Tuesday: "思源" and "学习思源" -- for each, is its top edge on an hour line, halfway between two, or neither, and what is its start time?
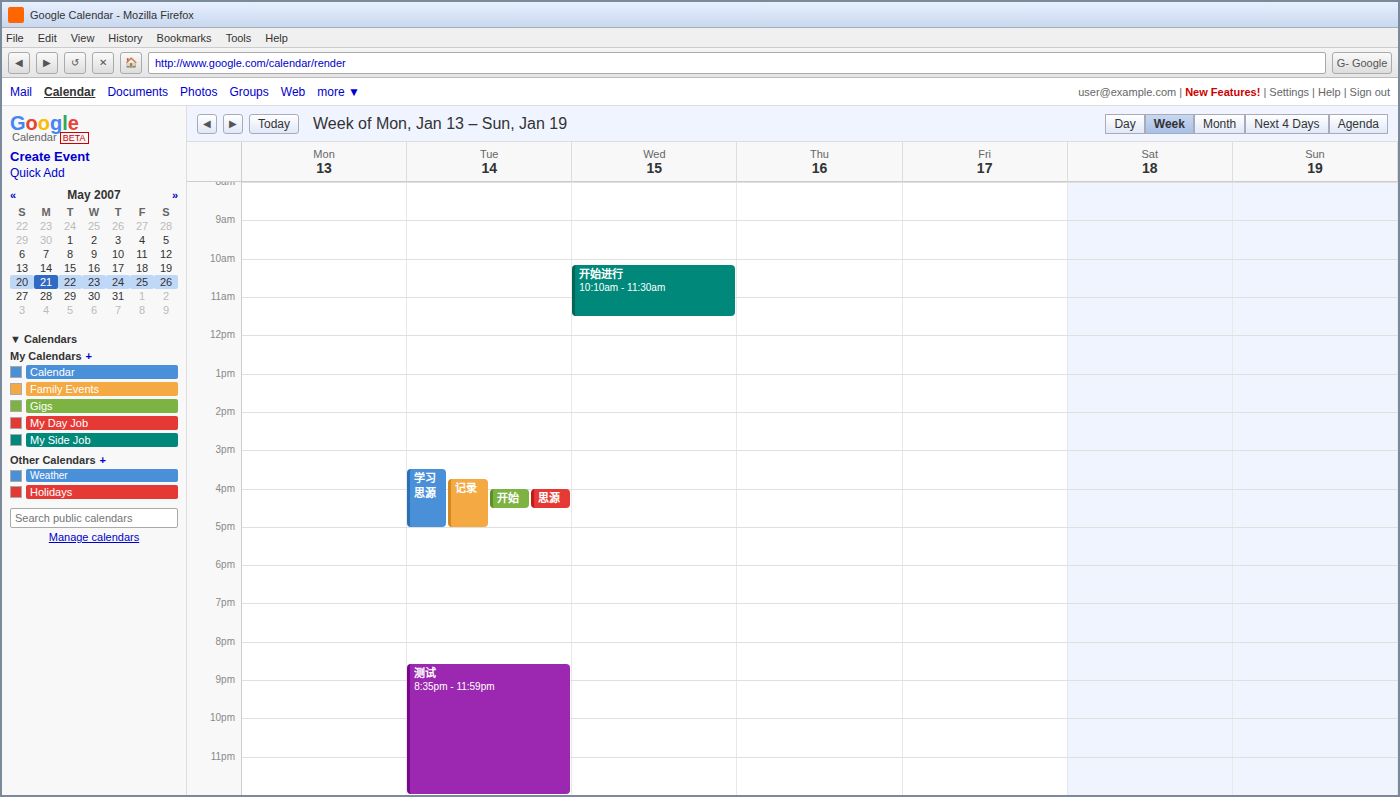
"思源": 16:00, exactly on the 16:00 line. "学习思源": 15:30, halfway between the 15:00 and 16:00 lines.